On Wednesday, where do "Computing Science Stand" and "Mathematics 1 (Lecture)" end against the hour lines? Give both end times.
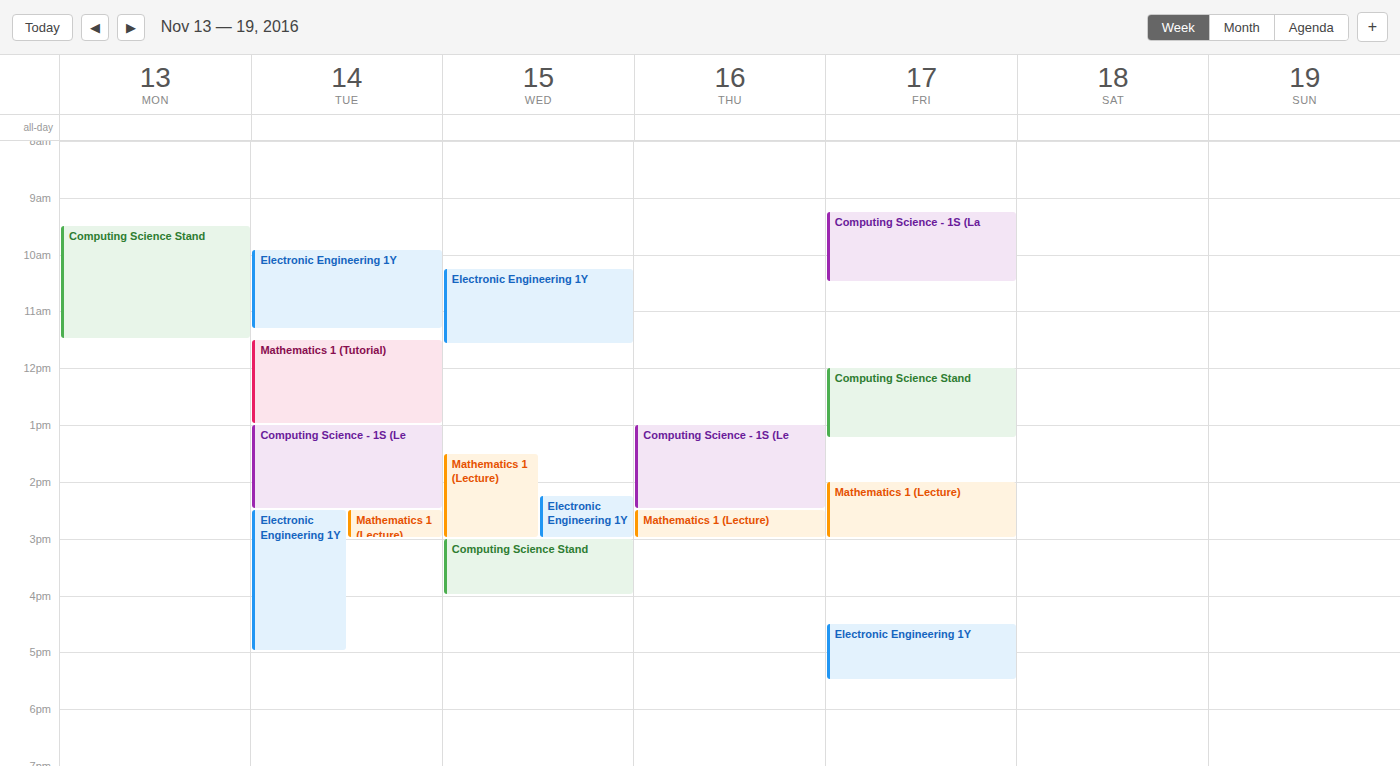
"Computing Science Stand": 4:00 PM, exactly on the 4 PM line. "Mathematics 1 (Lecture)": 3:00 PM, exactly on the 3 PM line.